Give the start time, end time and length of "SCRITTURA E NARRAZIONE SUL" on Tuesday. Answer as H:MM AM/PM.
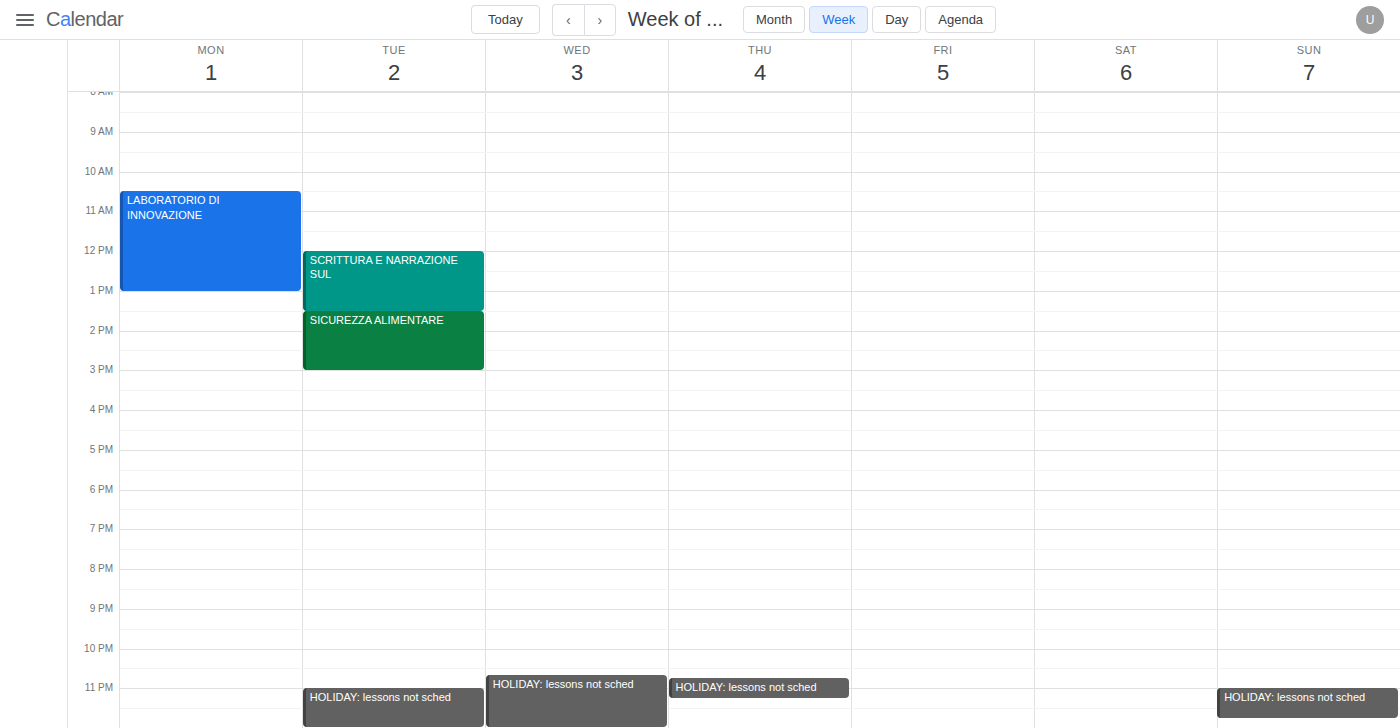
12:00 PM to 1:30 PM, 1 hour 30 minutes